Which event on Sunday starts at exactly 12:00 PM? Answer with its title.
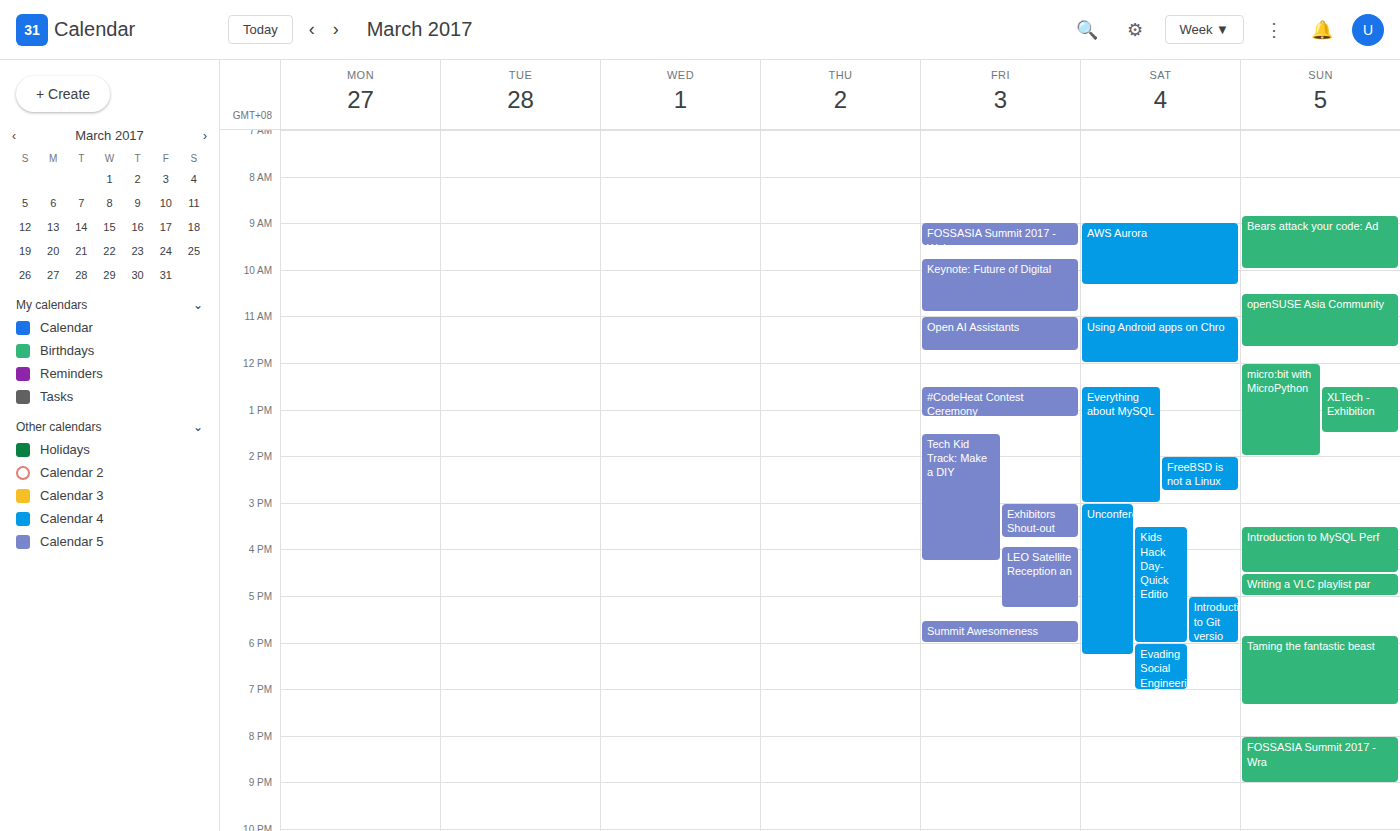
"micro:bit with MicroPython"